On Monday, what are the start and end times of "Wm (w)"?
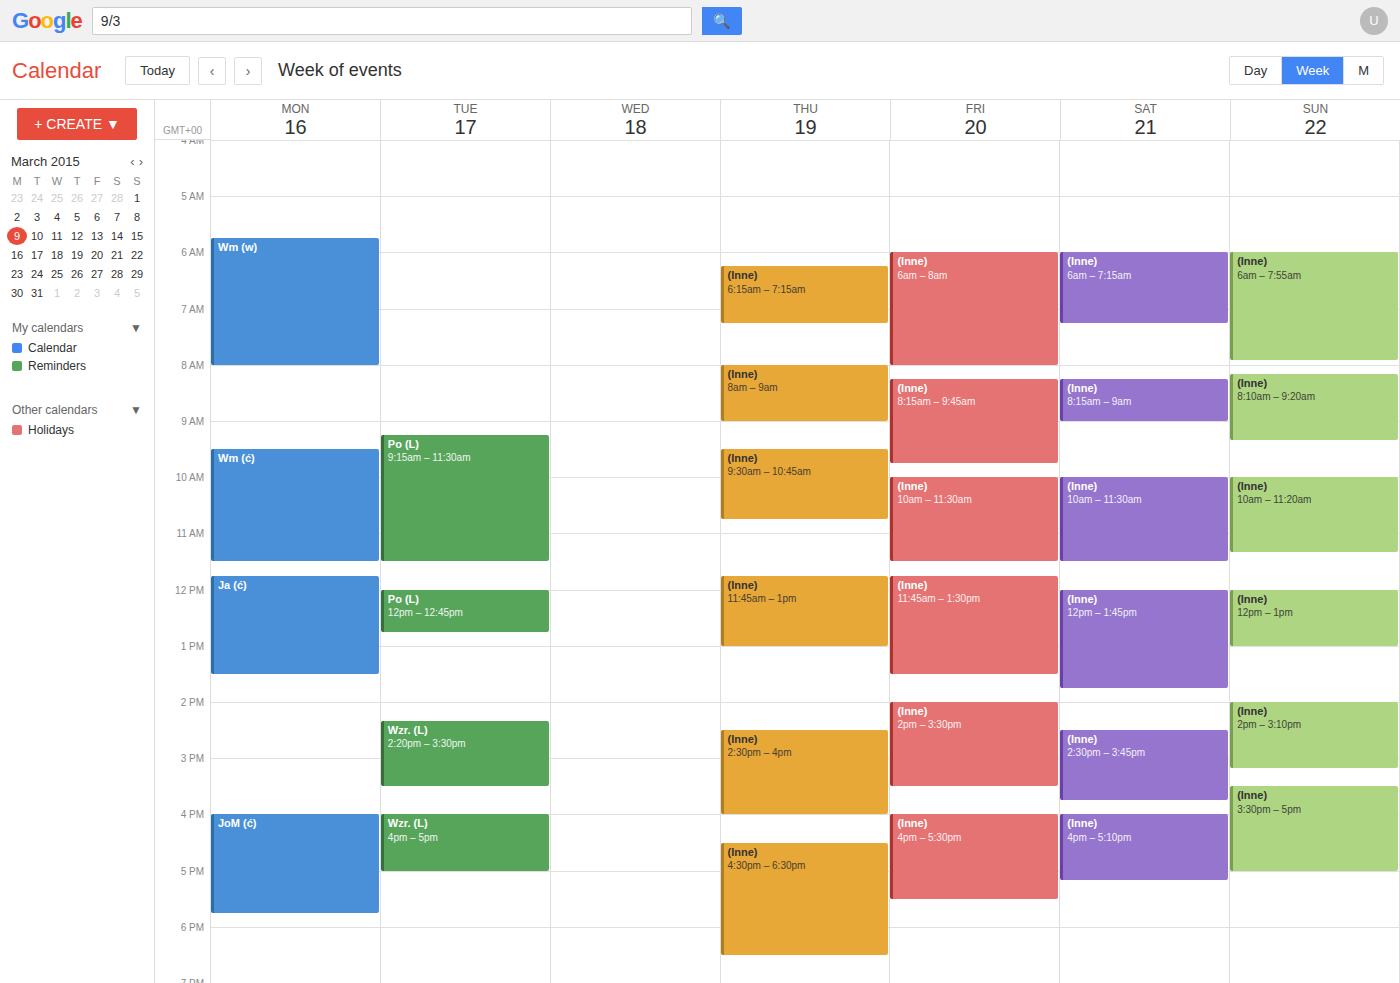
05:45 to 08:00